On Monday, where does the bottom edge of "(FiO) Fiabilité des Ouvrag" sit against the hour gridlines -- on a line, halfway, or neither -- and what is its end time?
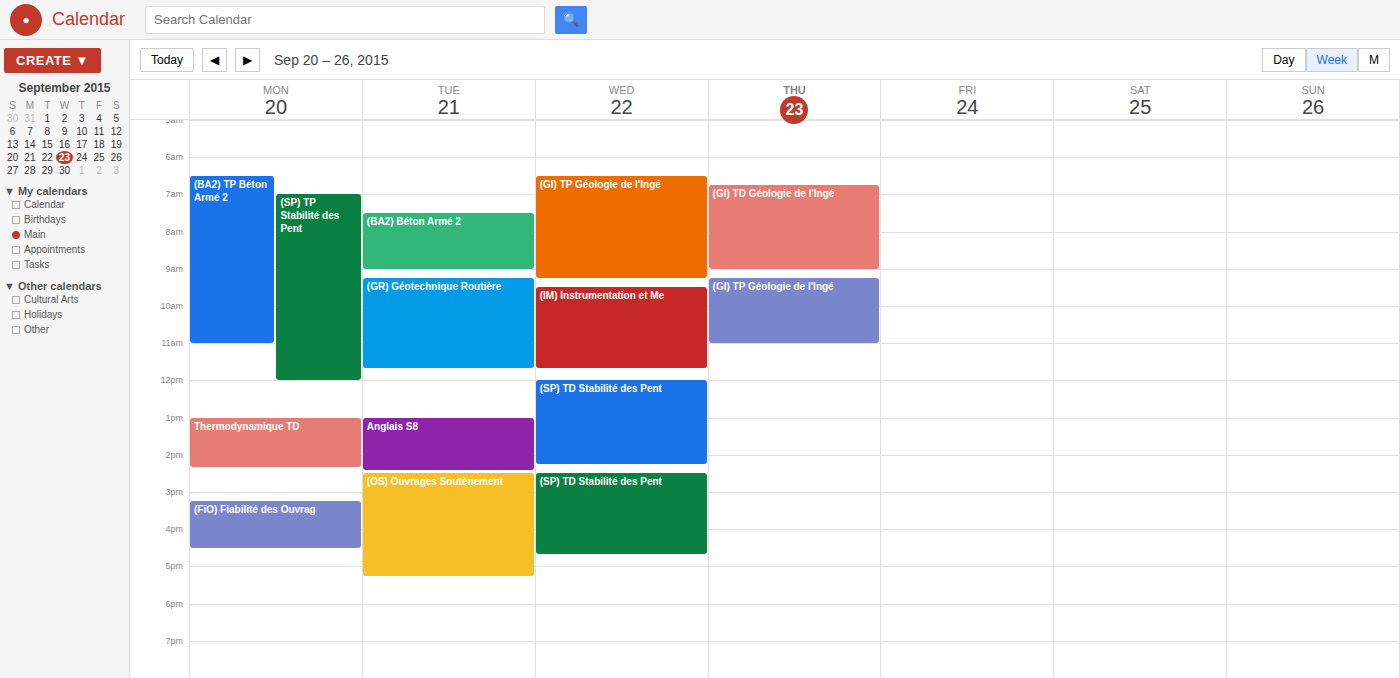
4:30 PM -- halfway between the 4 PM and 5 PM lines.